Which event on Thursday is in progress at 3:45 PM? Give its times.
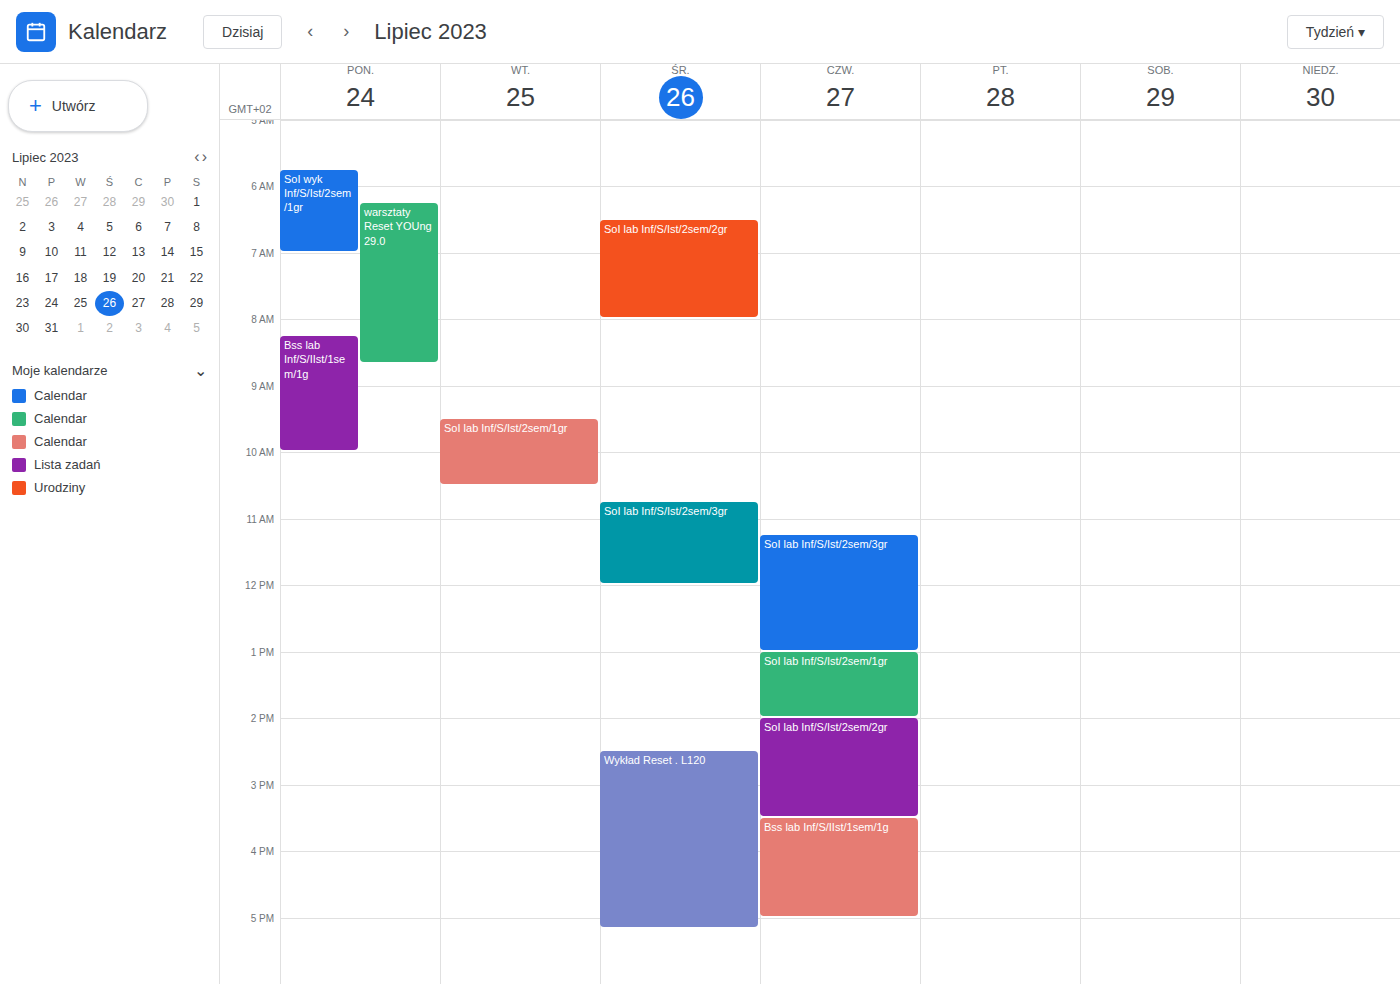
"Bss lab Inf/S/IIst/1sem/1g", 3:30 PM to 5:00 PM